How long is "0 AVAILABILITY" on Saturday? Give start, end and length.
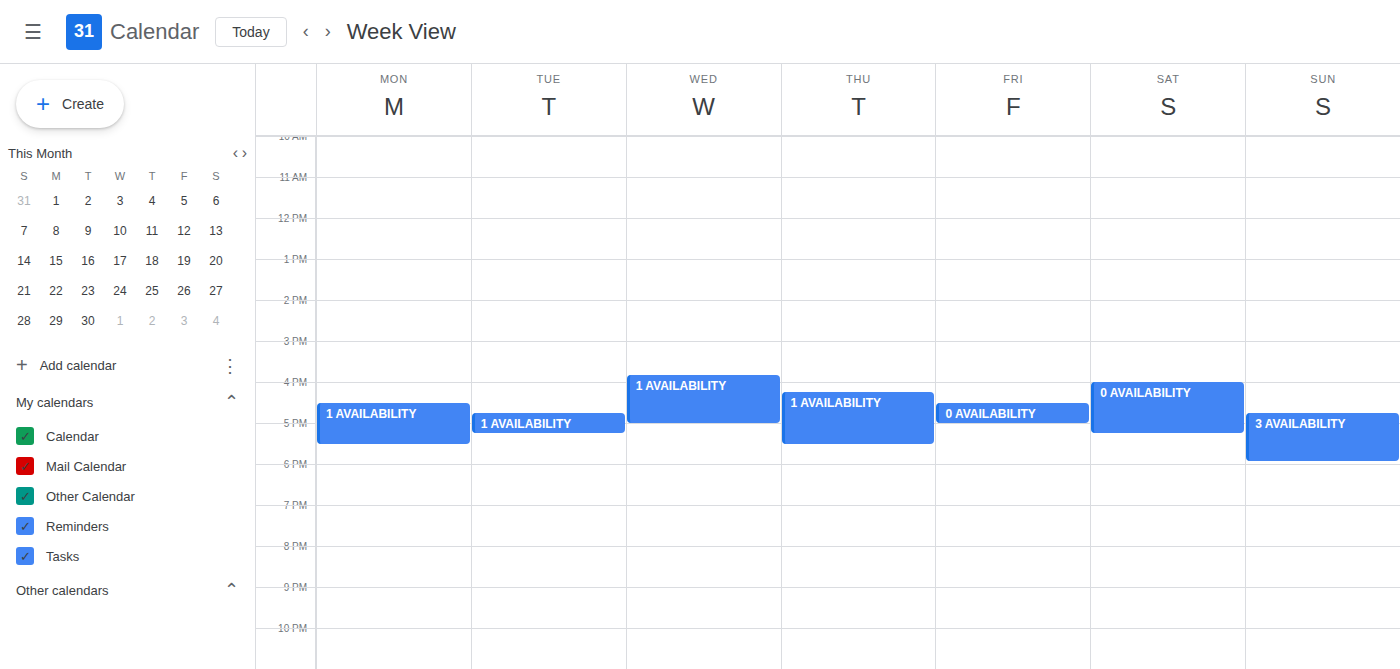
4:00 PM to 5:15 PM, 1 hour 15 minutes